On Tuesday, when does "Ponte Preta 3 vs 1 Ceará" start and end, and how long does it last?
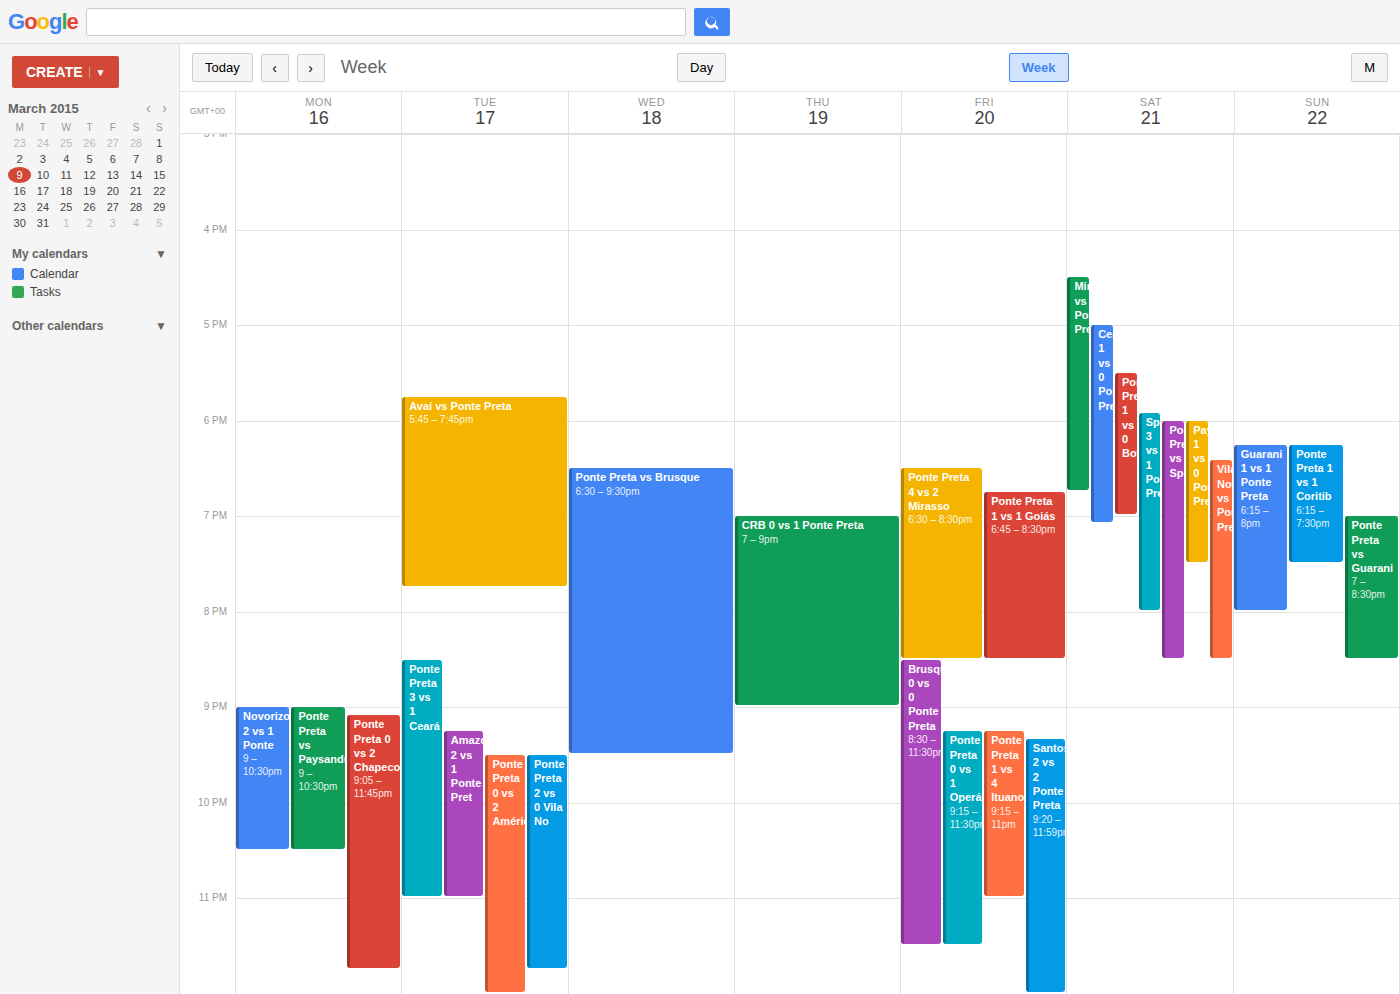
8:30 PM to 11:00 PM, 2 hours 30 minutes